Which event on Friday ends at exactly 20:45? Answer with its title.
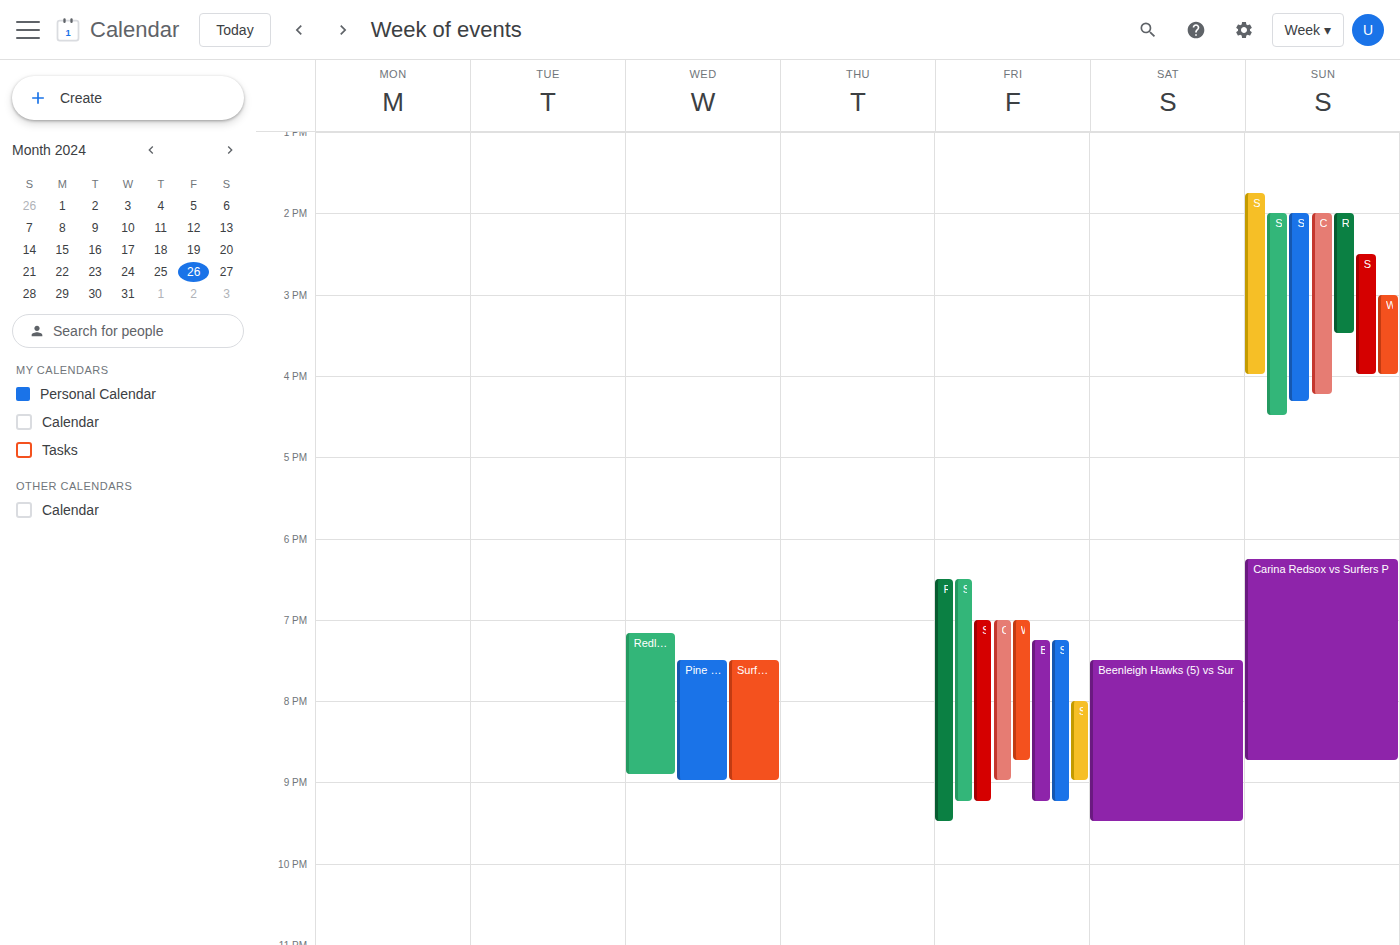
"Windsor Royals (6) vs Surf"